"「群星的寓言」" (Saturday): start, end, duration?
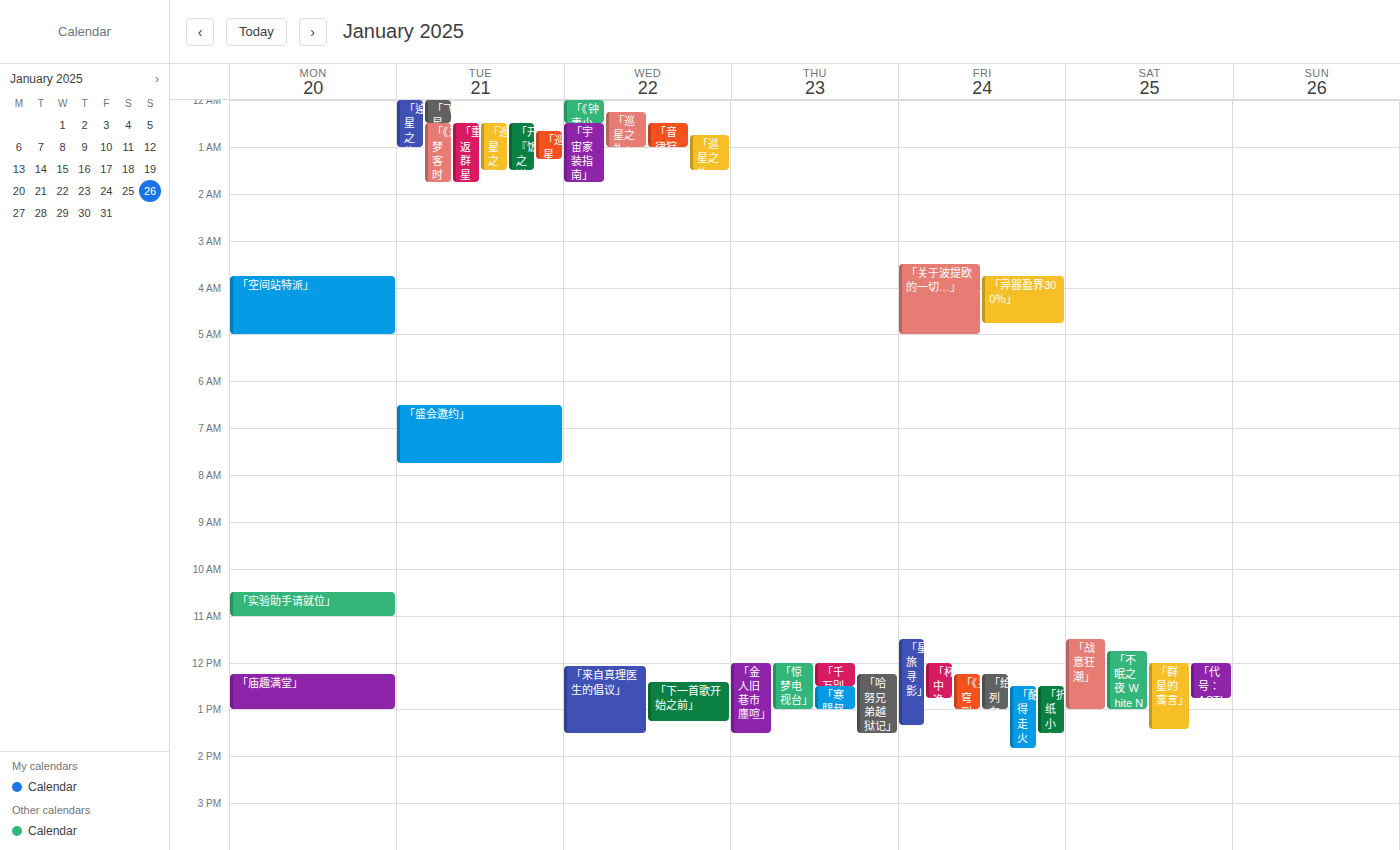
12:00 PM to 1:25 PM, 1 hour 25 minutes